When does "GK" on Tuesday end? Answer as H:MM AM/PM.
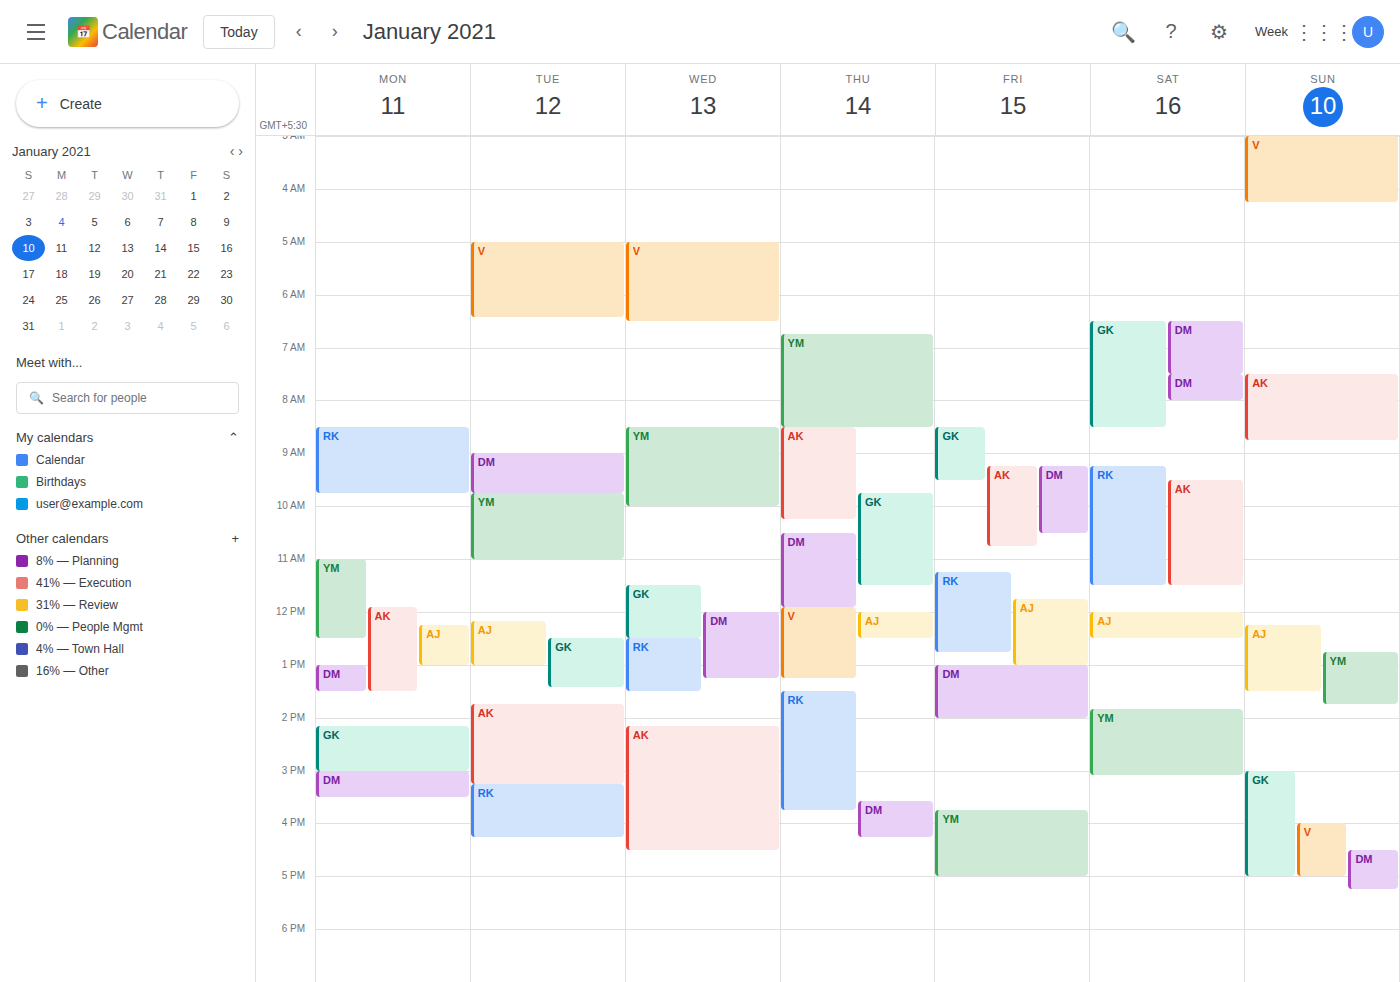
1:25 PM